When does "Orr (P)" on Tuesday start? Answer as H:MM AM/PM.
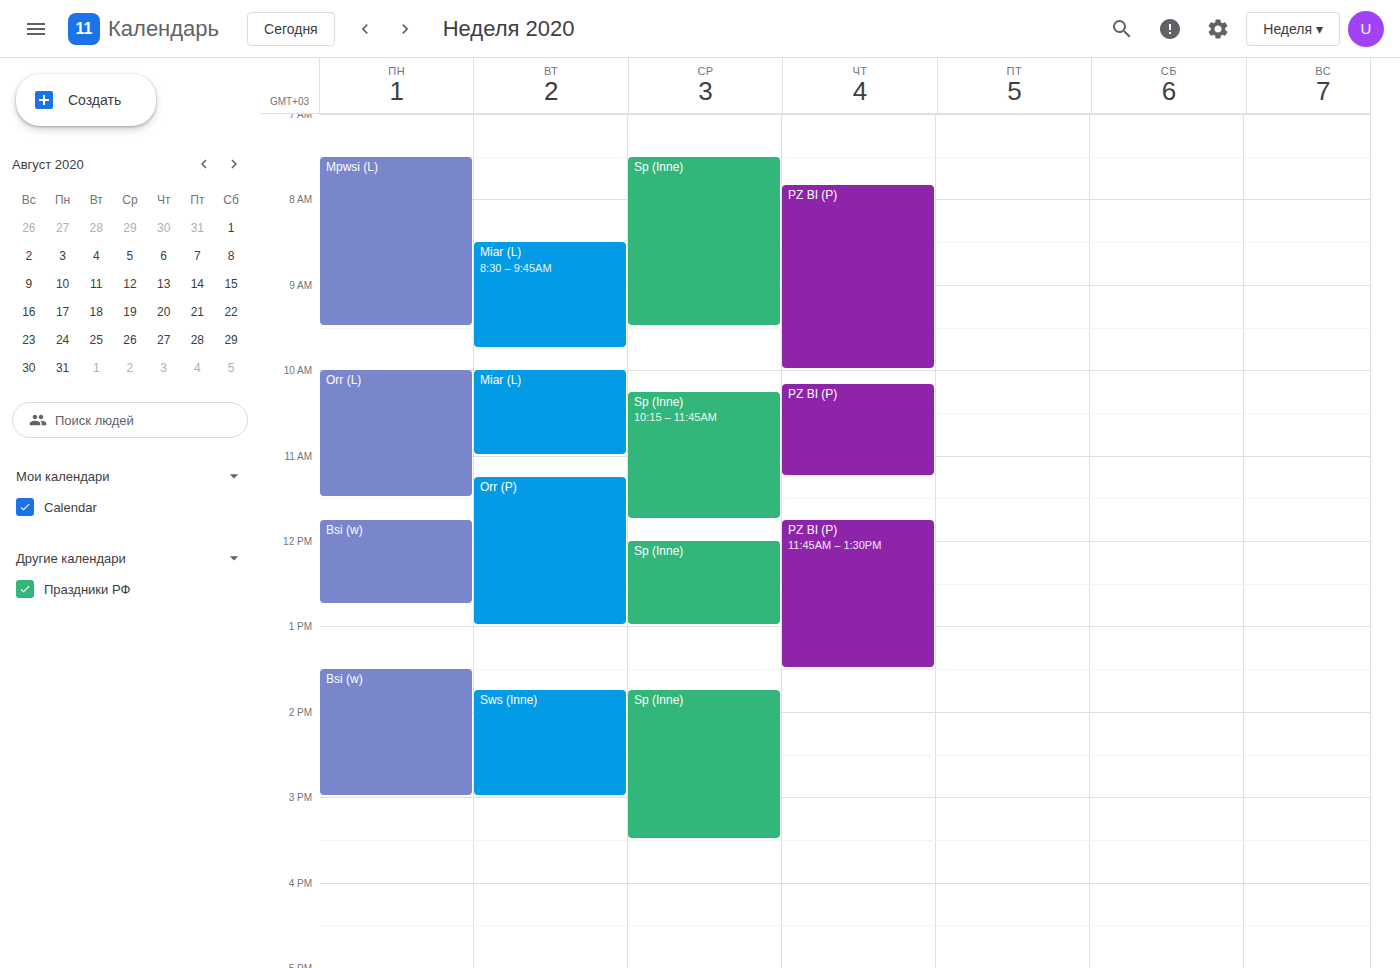
11:15 AM